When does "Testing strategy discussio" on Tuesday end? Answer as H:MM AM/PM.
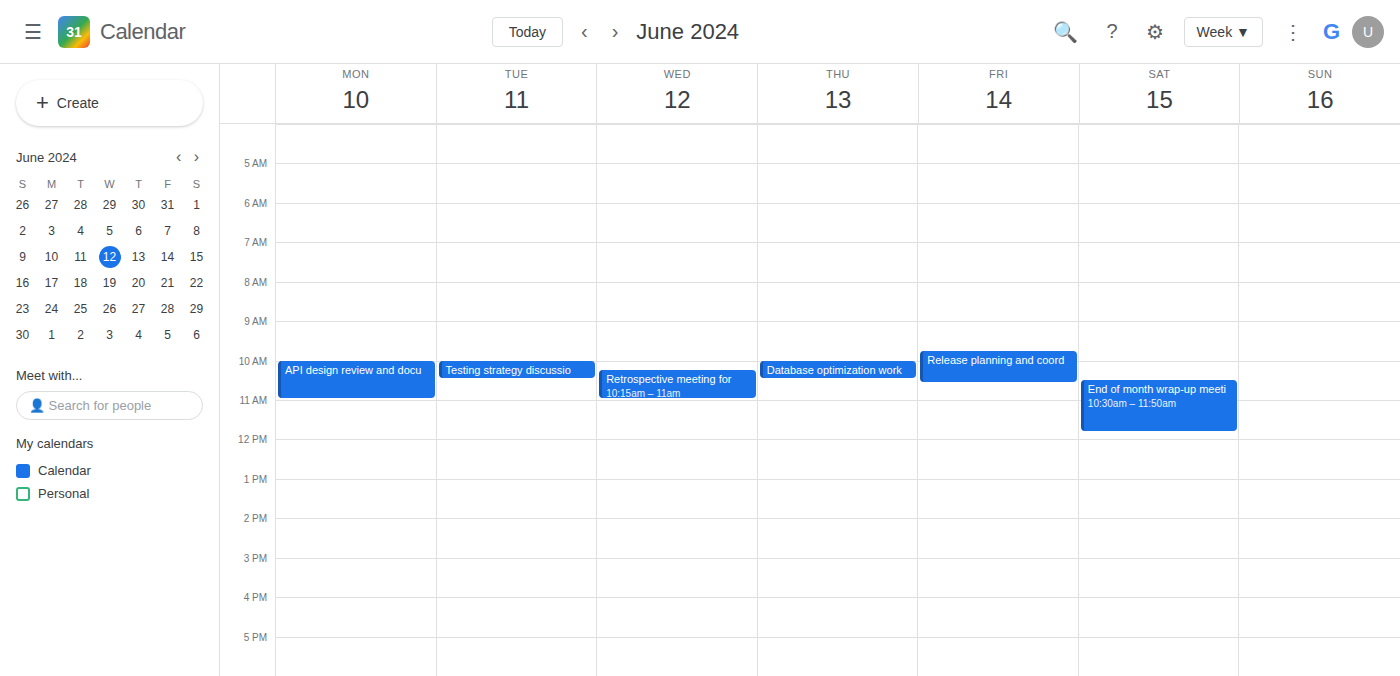
10:30 AM